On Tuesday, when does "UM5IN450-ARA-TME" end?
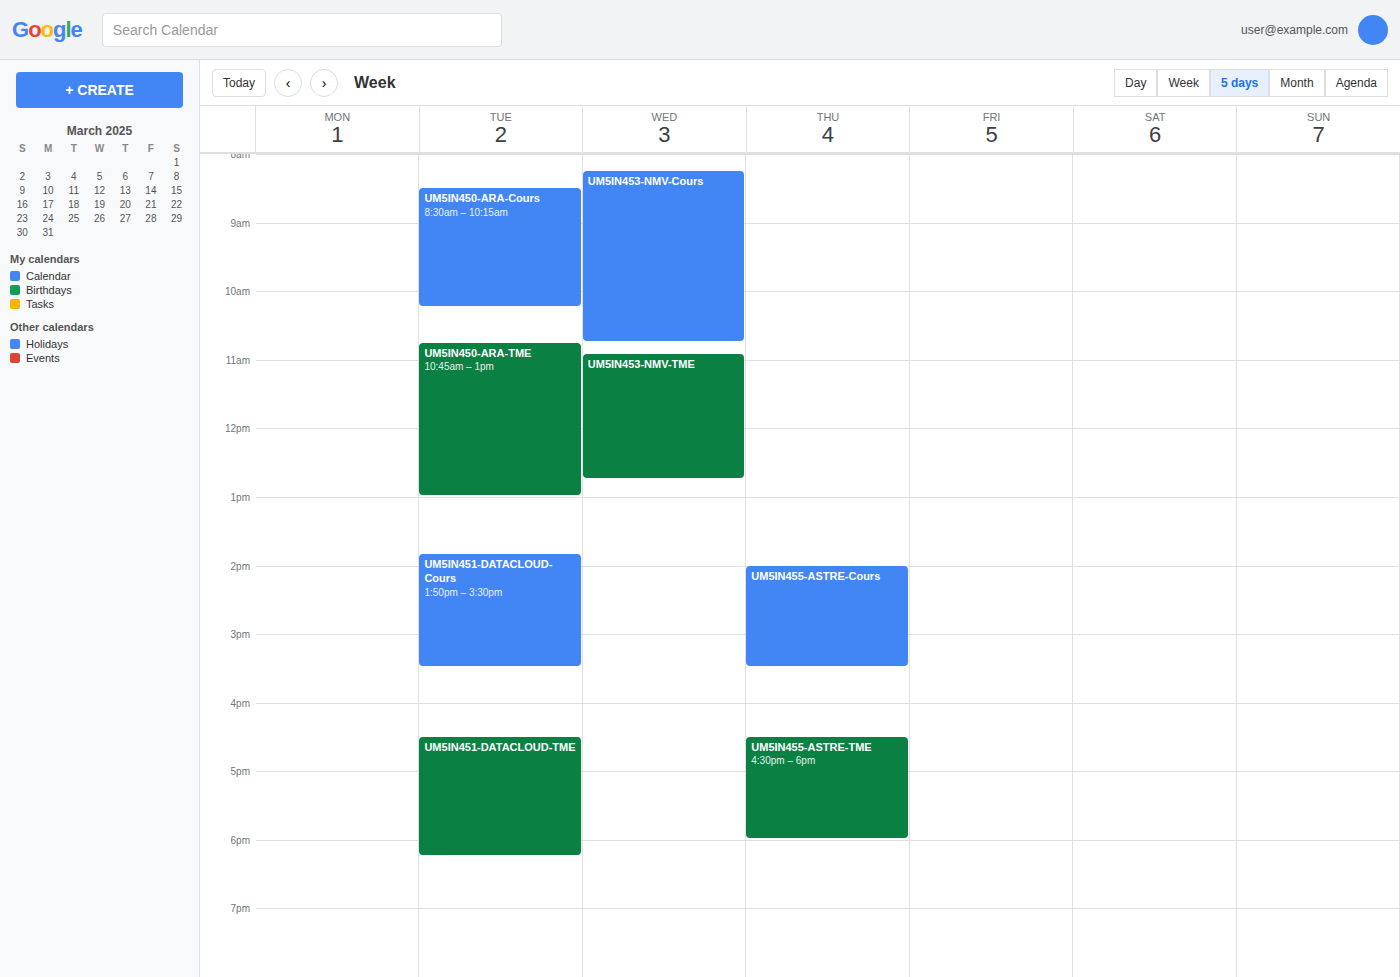
1:00 PM